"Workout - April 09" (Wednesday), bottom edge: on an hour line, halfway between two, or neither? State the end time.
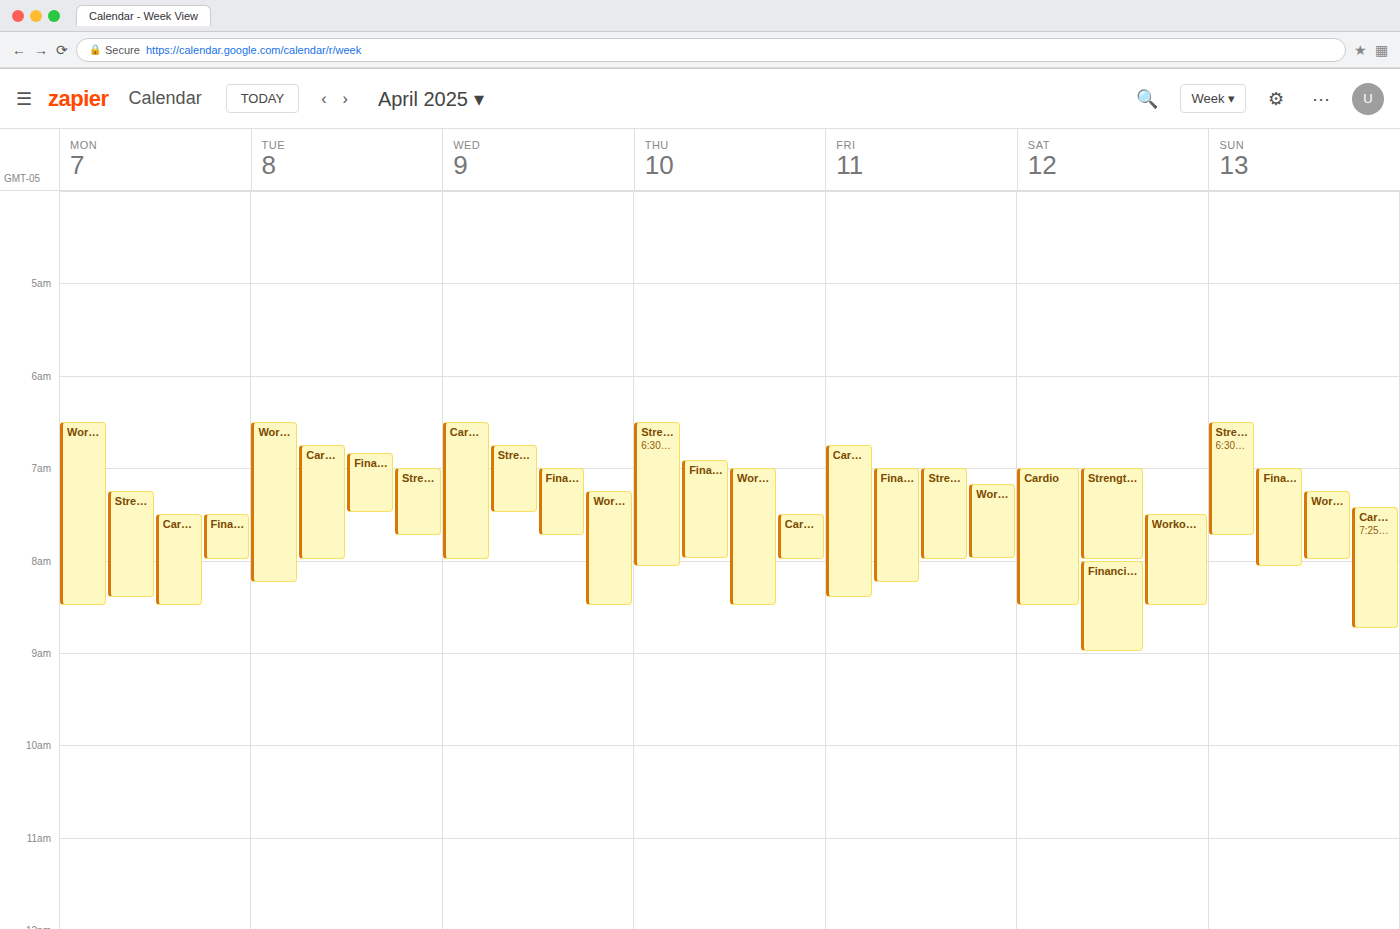
8:30 AM -- halfway between the 8 AM and 9 AM lines.